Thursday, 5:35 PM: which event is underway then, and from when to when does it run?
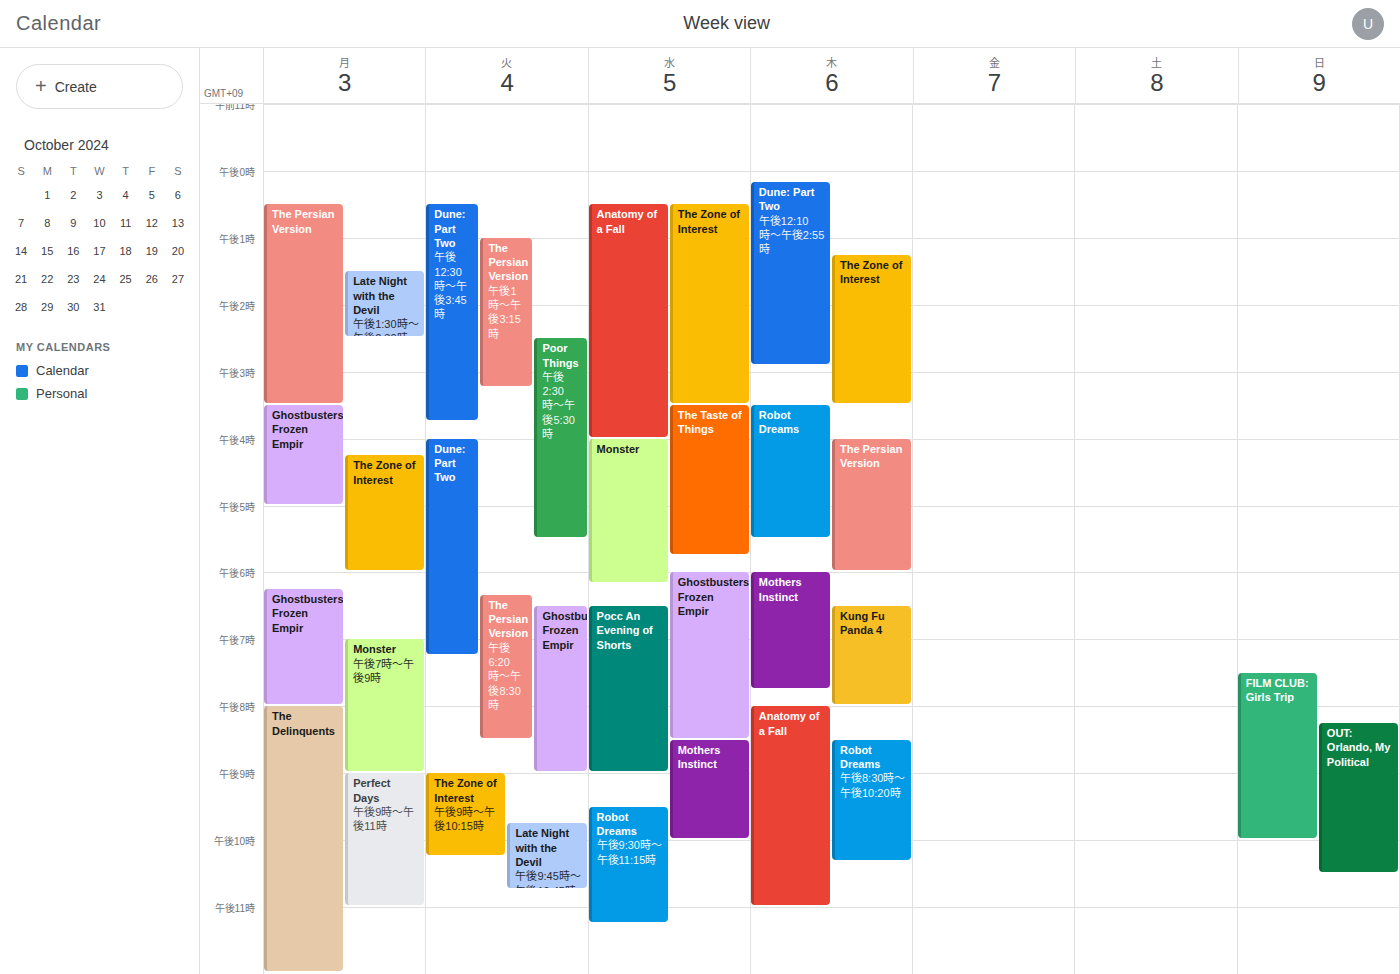
"The Persian Version", 4:00 PM to 6:00 PM